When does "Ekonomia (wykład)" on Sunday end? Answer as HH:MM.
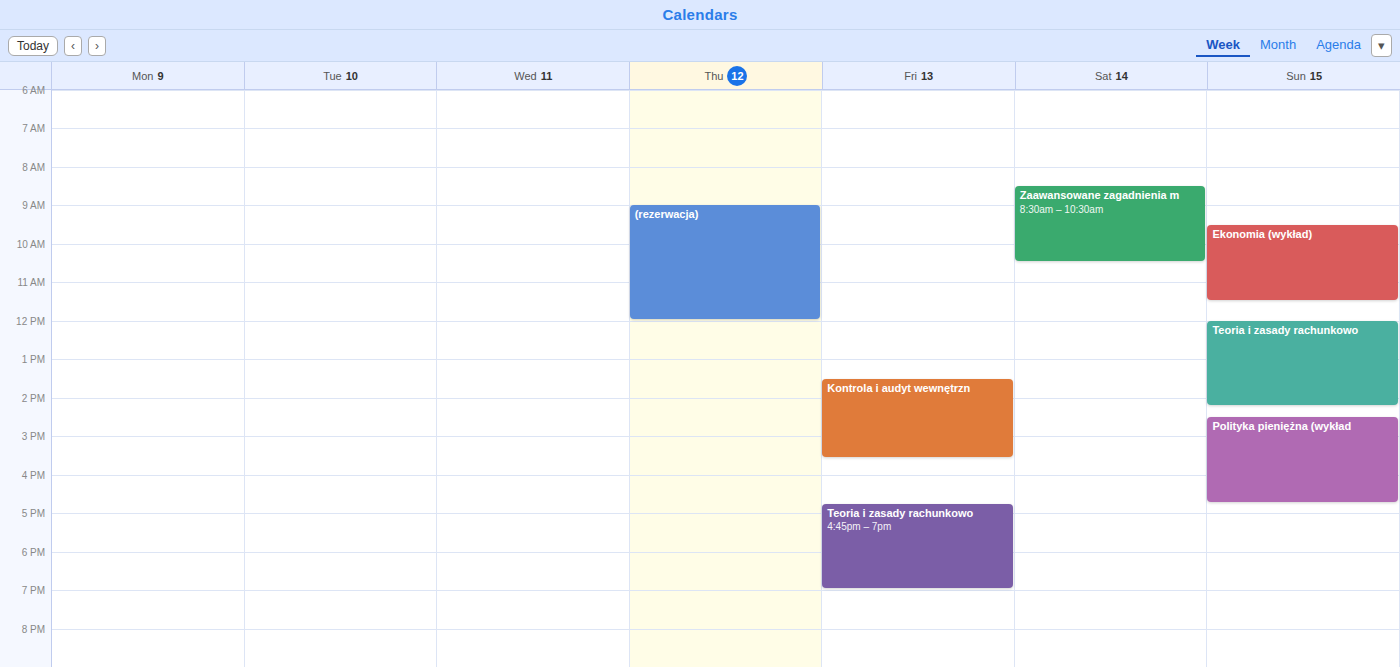
11:30